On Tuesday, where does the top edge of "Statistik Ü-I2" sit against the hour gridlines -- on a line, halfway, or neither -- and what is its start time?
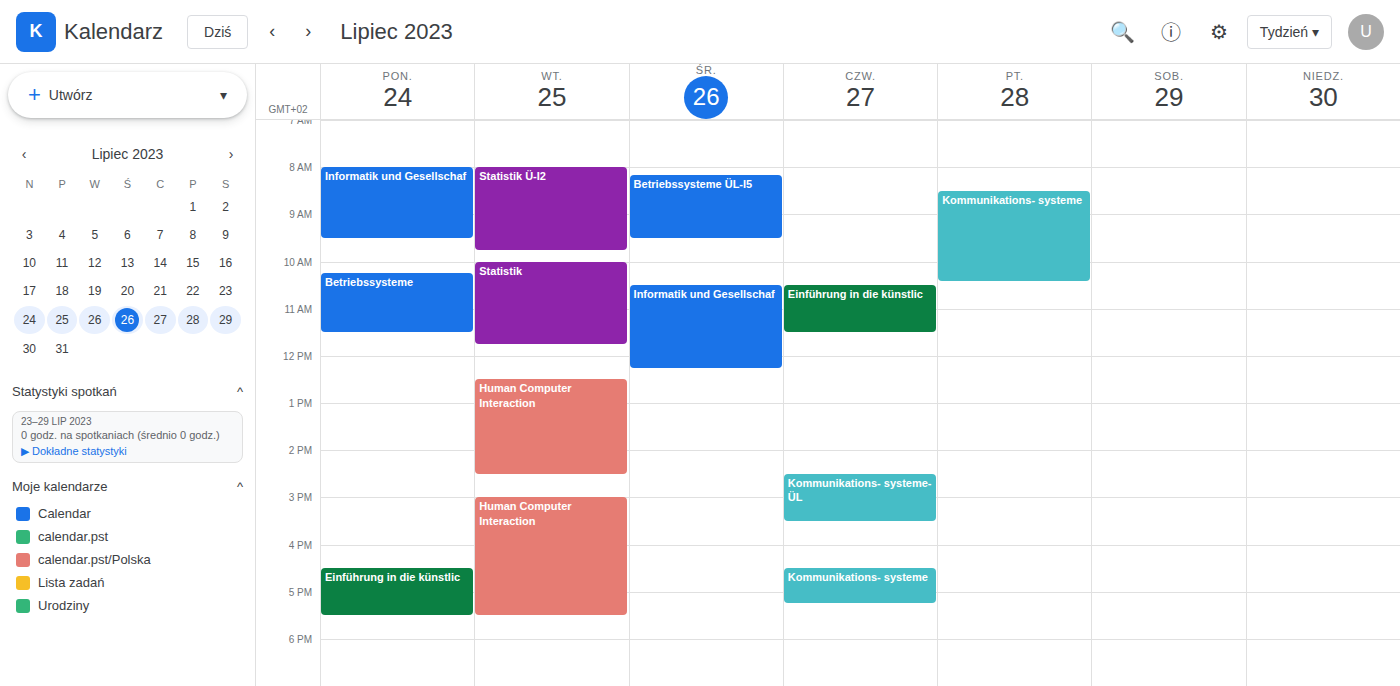
8:00 AM -- exactly on the 8 AM line.